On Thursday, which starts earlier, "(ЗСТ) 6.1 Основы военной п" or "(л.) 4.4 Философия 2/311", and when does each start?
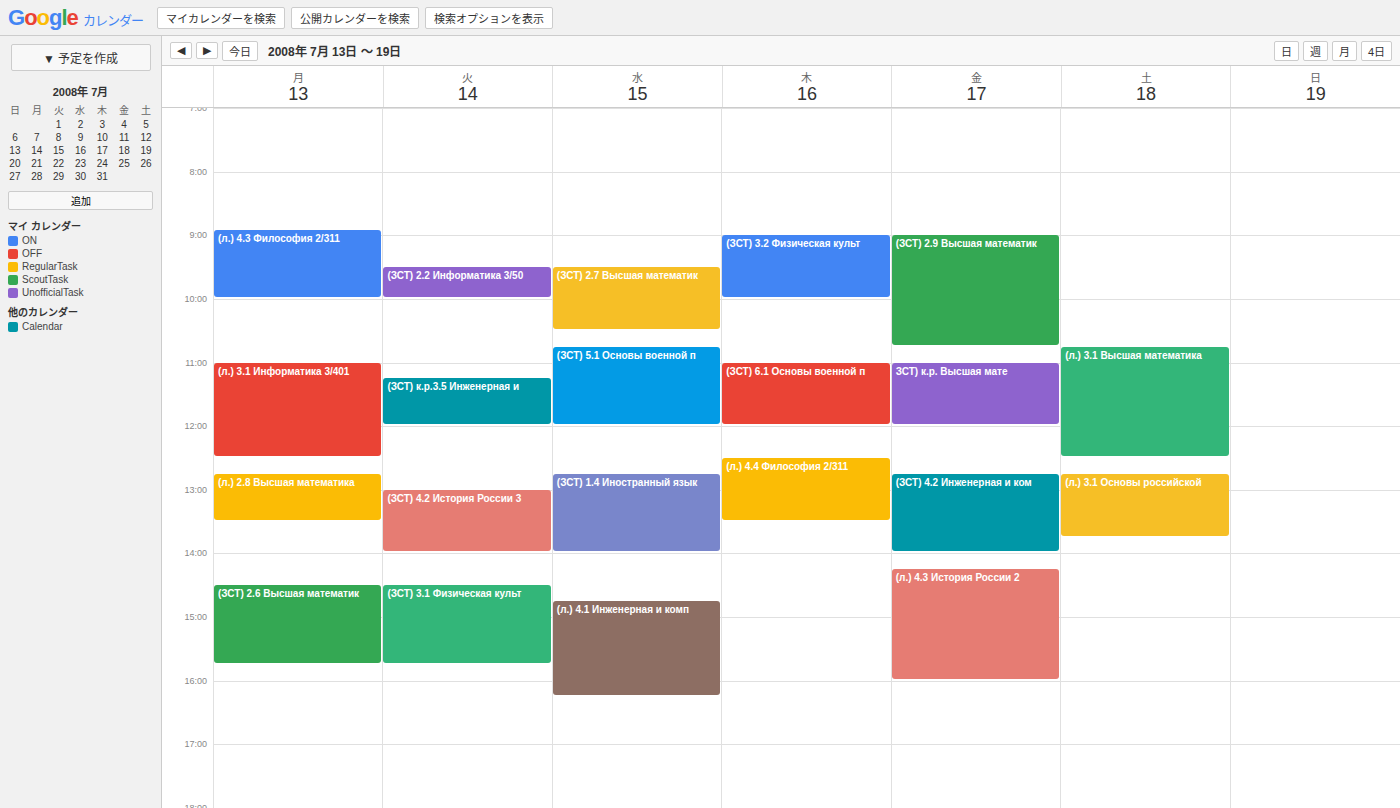
"(ЗСТ) 6.1 Основы военной п" 11:00 AM; "(л.) 4.4 Философия 2/311" 12:30 PM.